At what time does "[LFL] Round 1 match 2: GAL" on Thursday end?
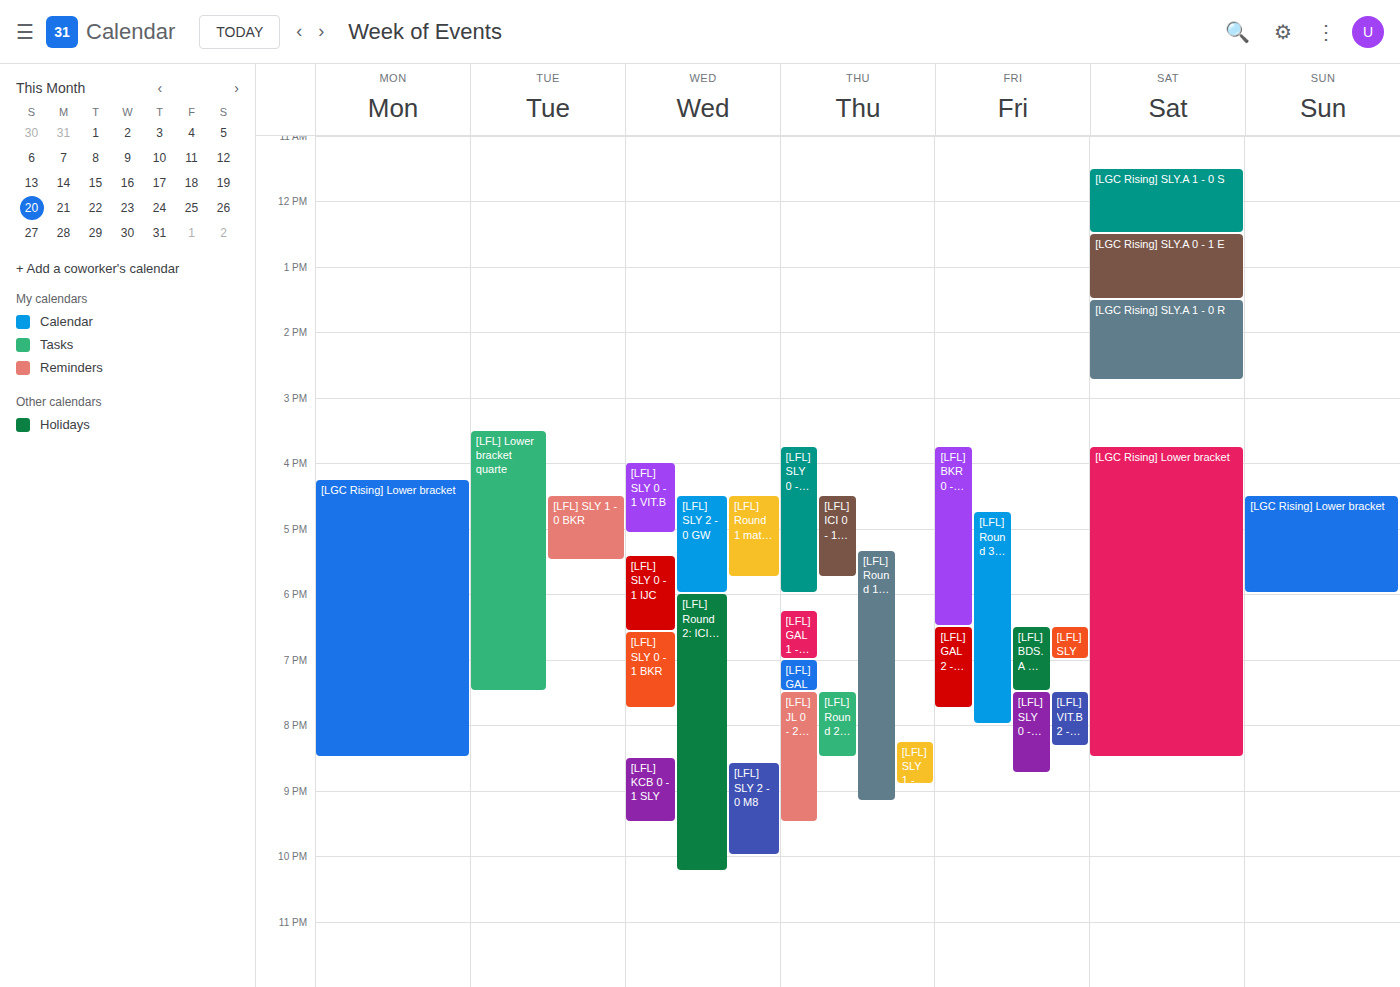
9:10 PM